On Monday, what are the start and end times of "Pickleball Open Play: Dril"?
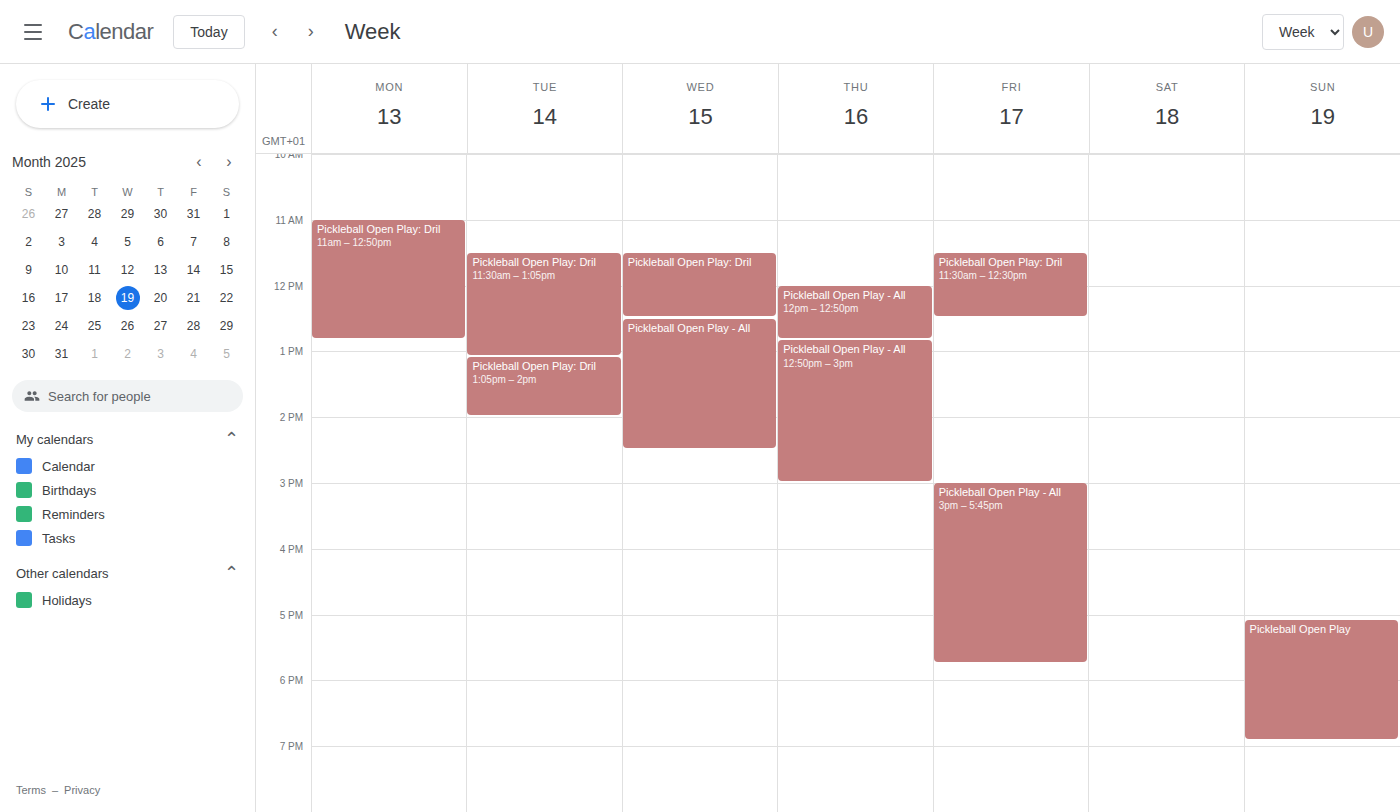
11:00 AM to 12:50 PM